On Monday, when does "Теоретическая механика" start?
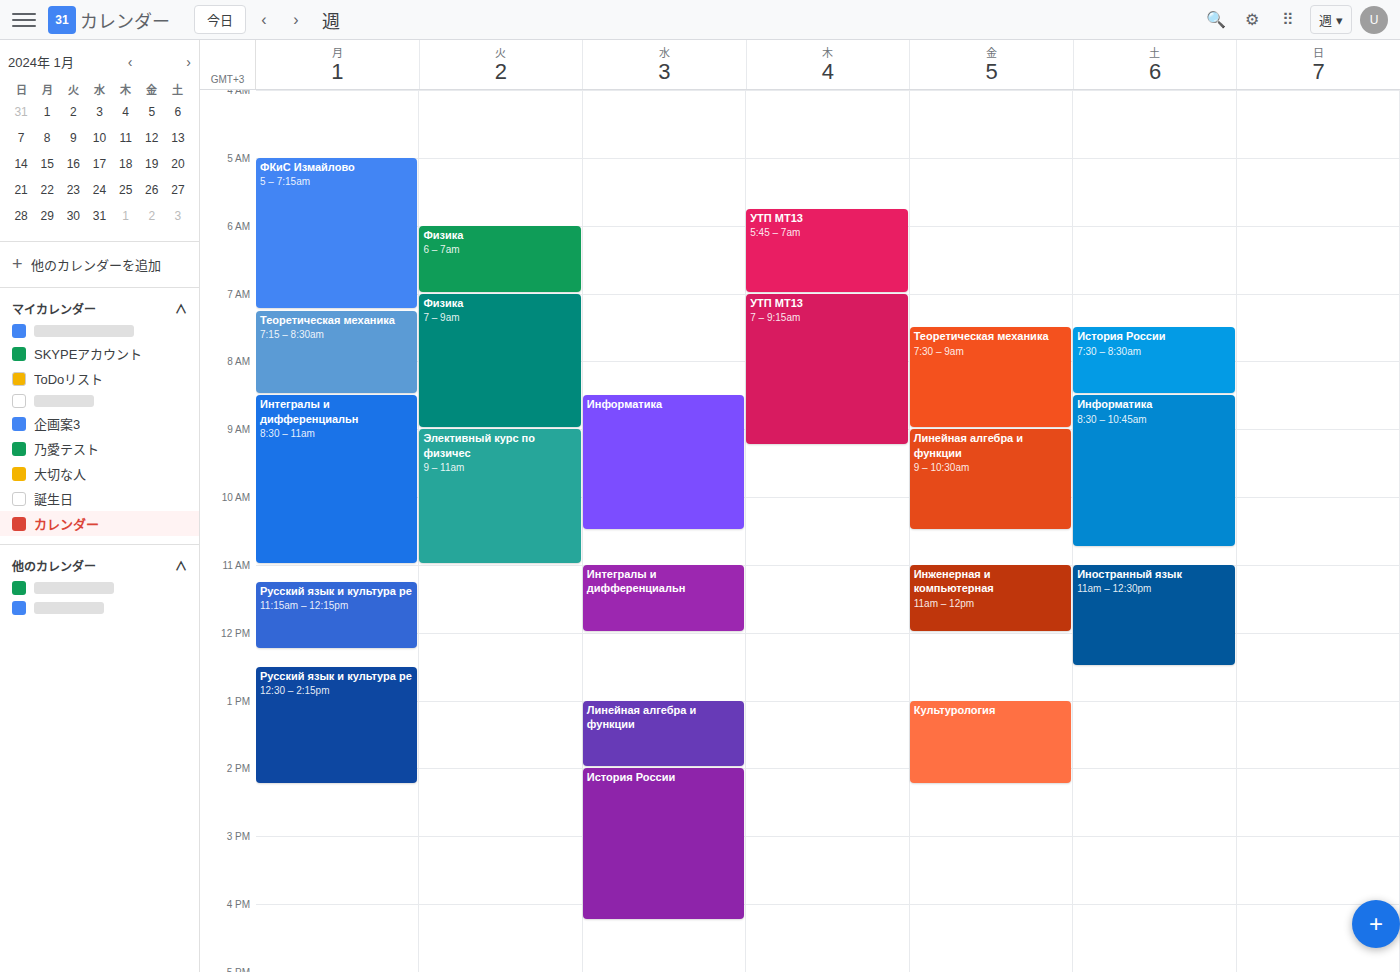
7:15 AM